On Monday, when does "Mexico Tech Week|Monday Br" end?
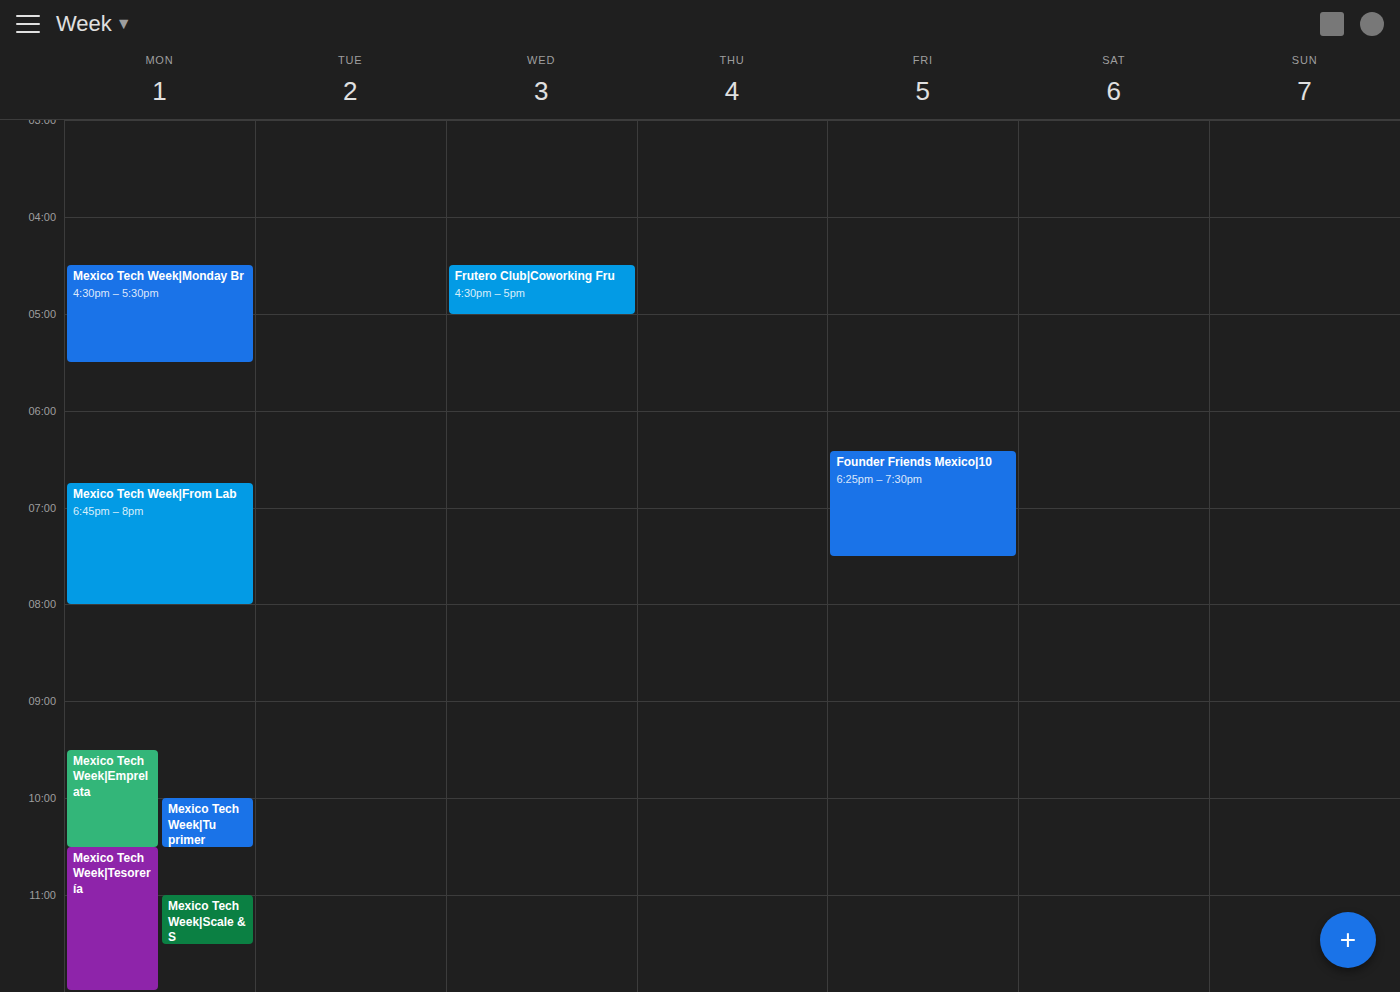
5:30 PM